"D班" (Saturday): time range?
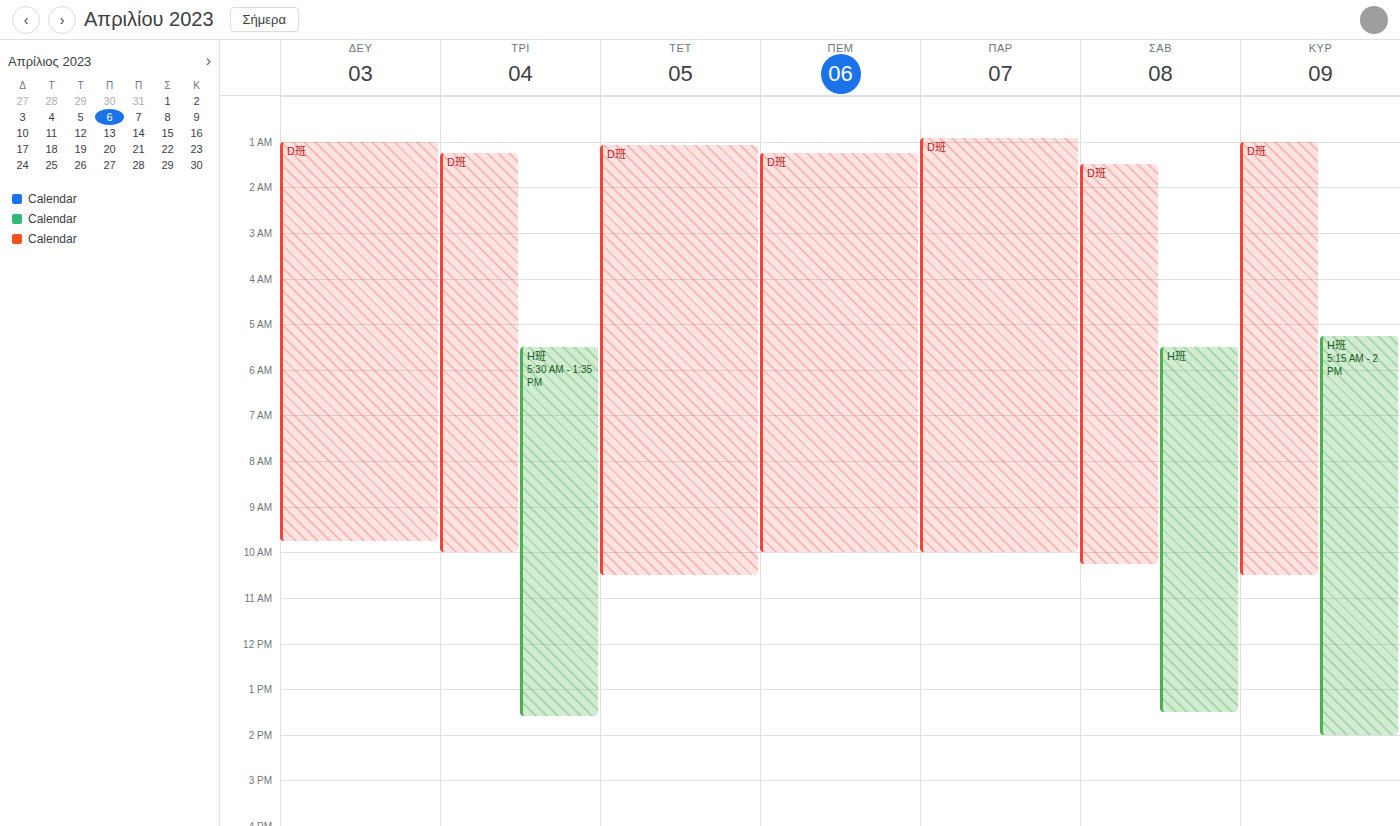
1:30 AM to 10:15 AM